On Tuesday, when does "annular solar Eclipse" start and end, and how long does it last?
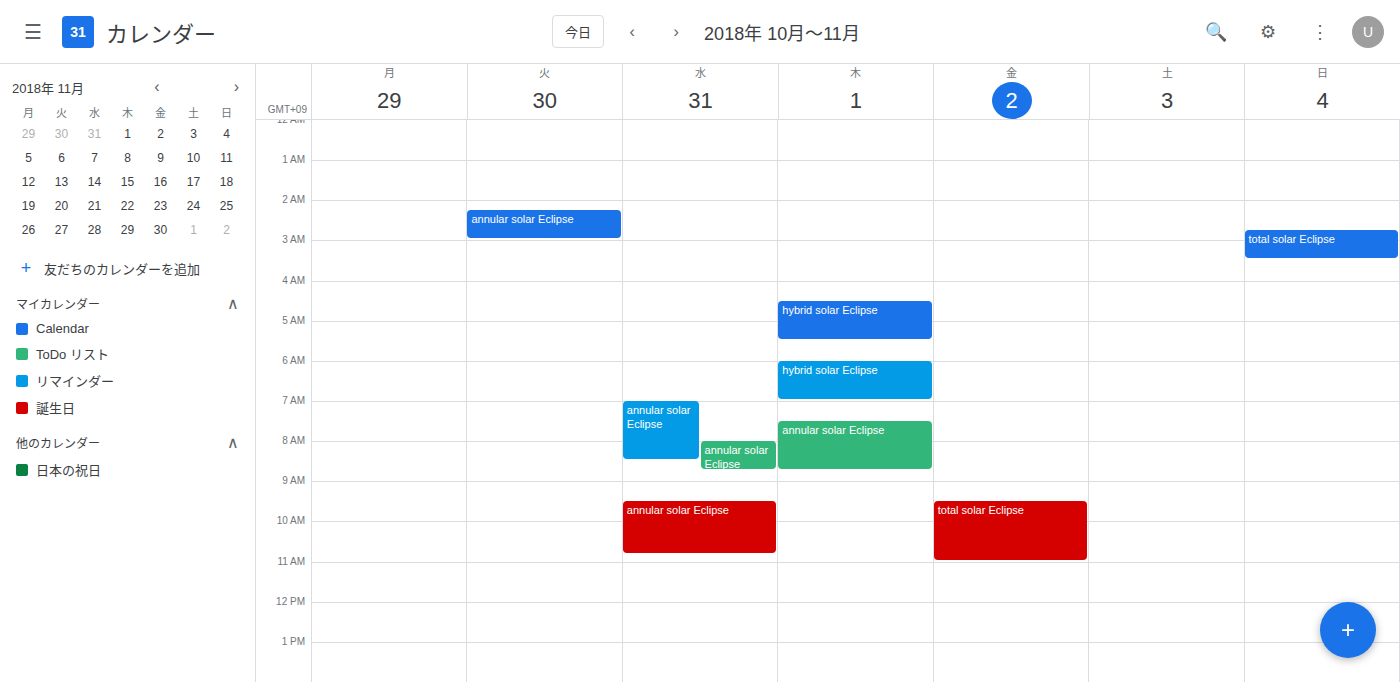
2:15 AM to 3:00 AM, 45 minutes